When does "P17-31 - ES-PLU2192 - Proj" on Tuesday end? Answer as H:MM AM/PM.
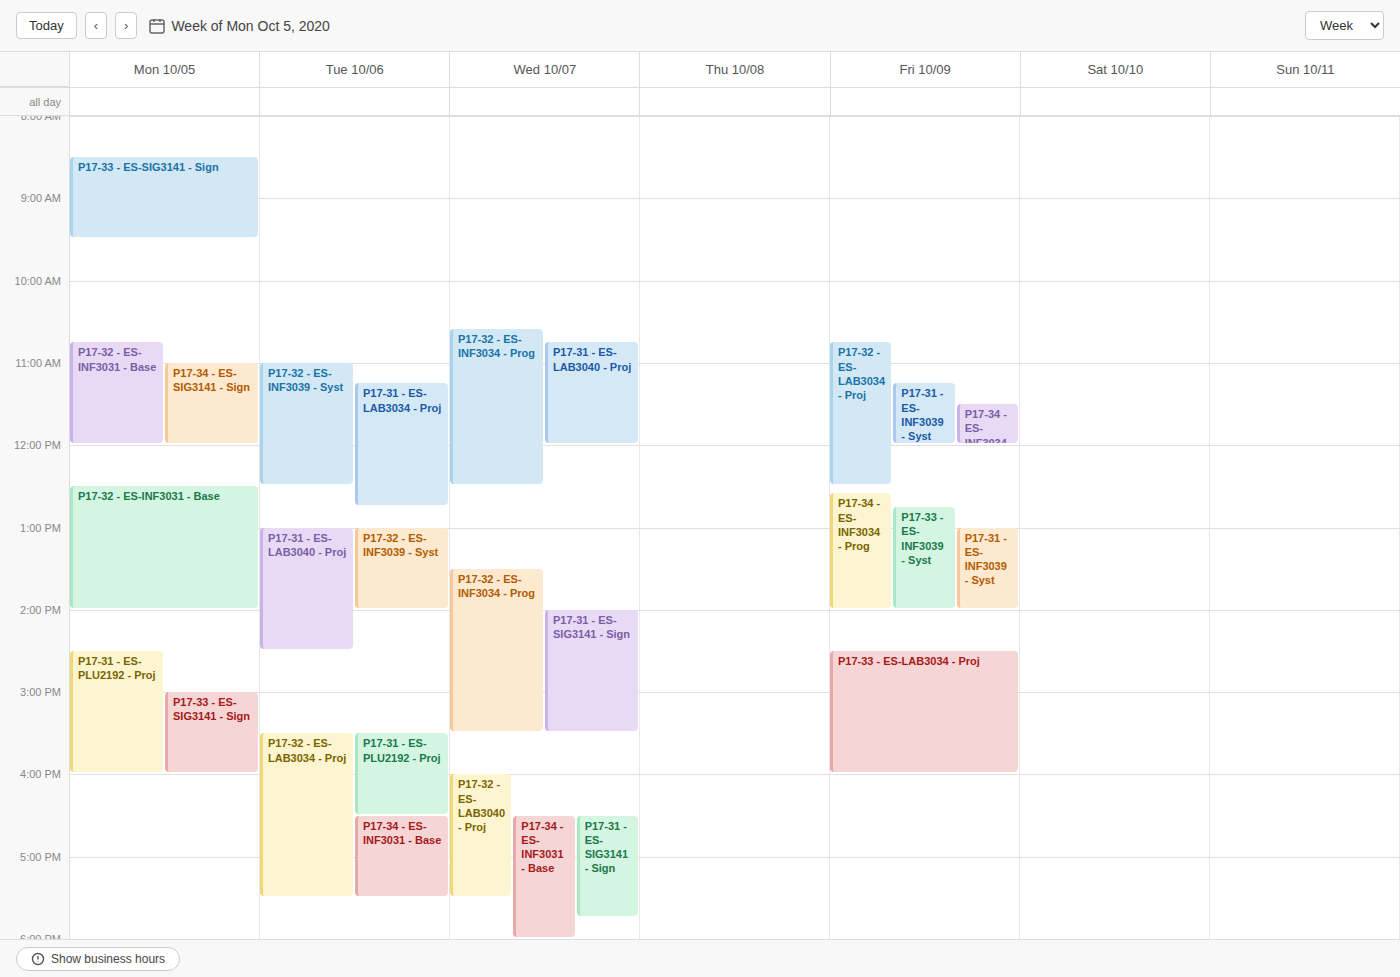
4:30 PM